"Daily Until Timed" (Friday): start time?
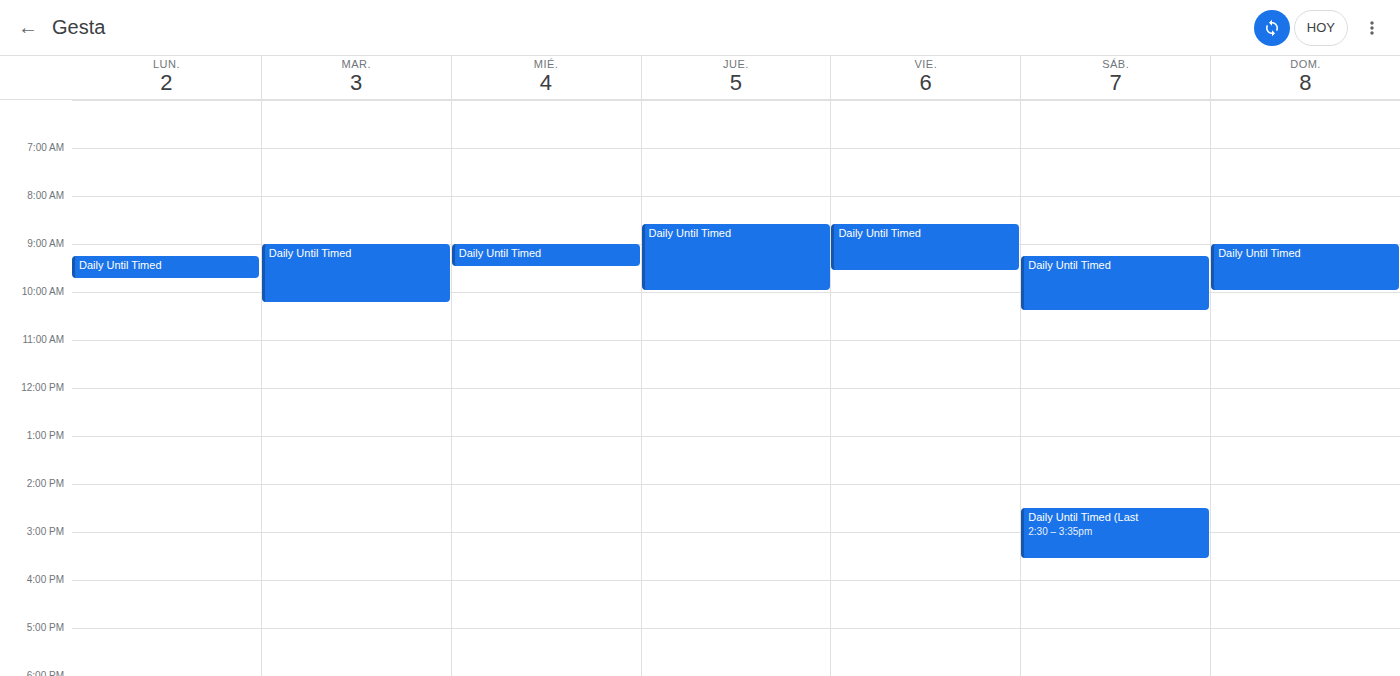
8:35 AM